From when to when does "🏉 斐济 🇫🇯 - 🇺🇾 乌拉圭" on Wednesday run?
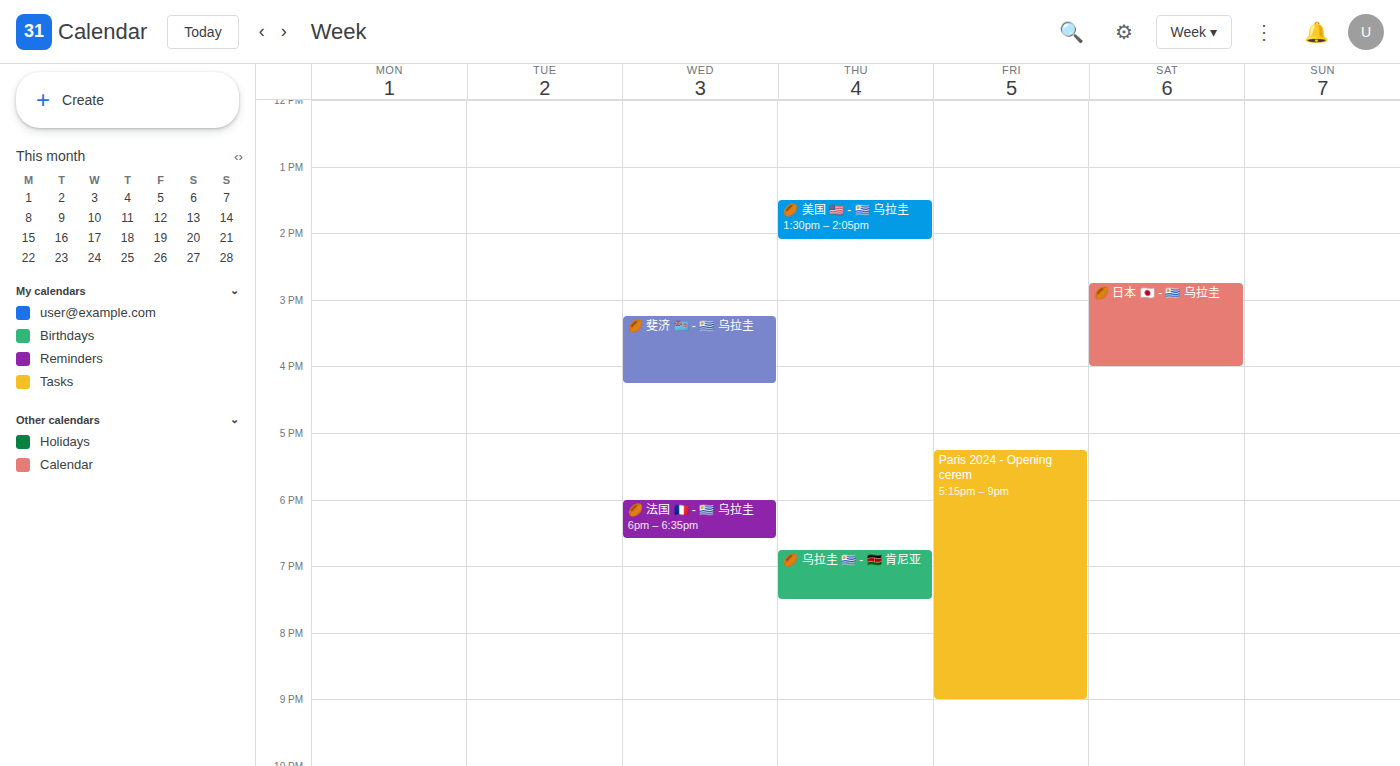
3:15 PM to 4:15 PM